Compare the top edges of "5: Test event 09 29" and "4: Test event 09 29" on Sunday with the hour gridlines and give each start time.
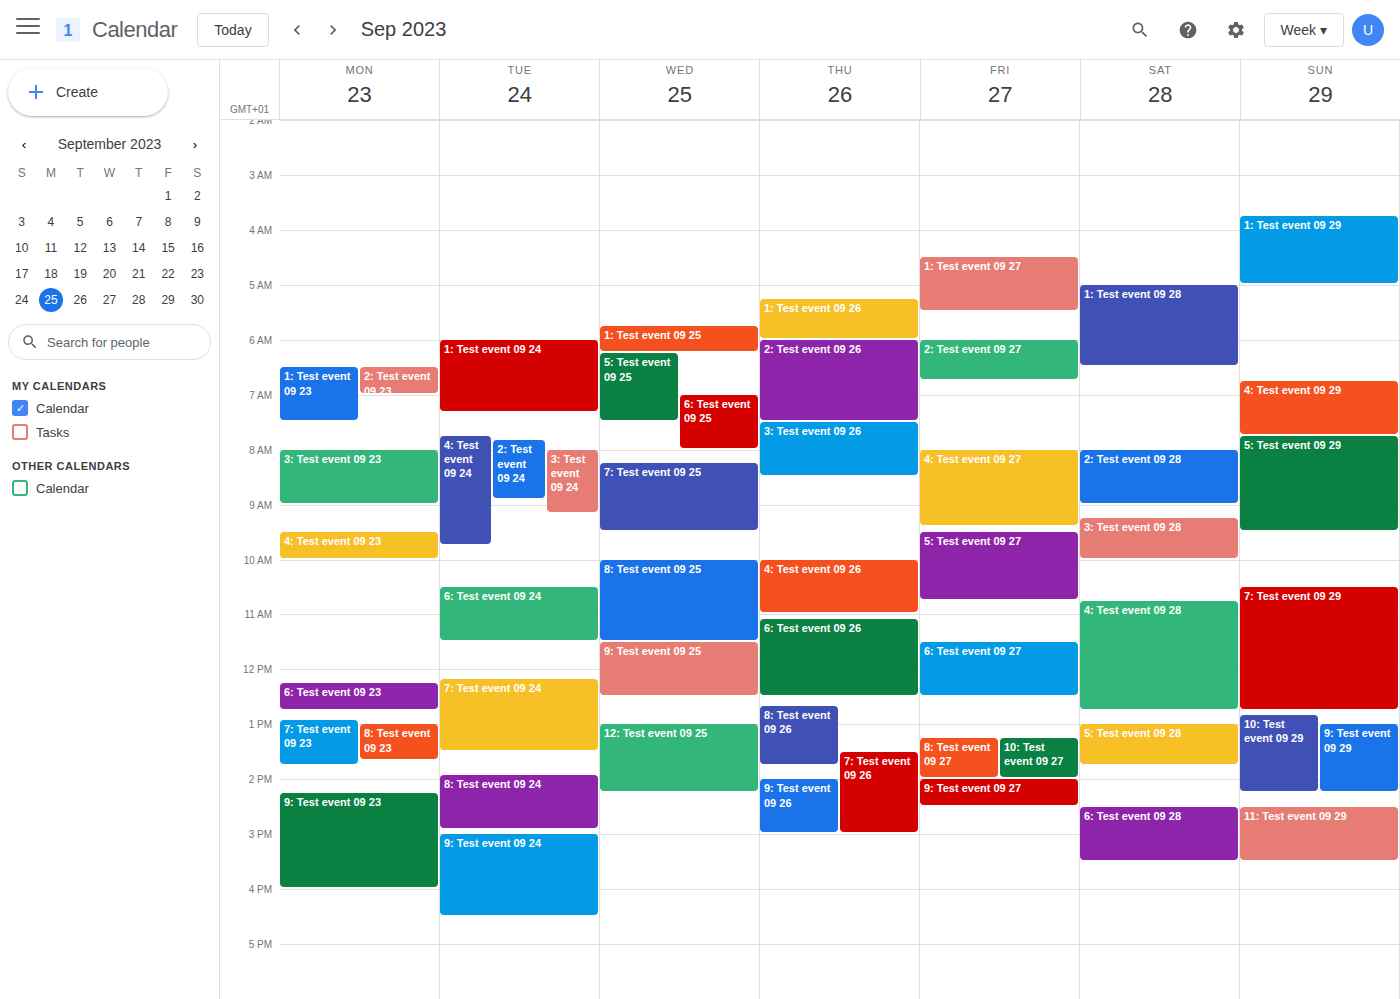
"5: Test event 09 29": 7:45 AM, neither: three quarters of the way from the 7 AM line to the 8 AM line. "4: Test event 09 29": 6:45 AM, neither: three quarters of the way from the 6 AM line to the 7 AM line.